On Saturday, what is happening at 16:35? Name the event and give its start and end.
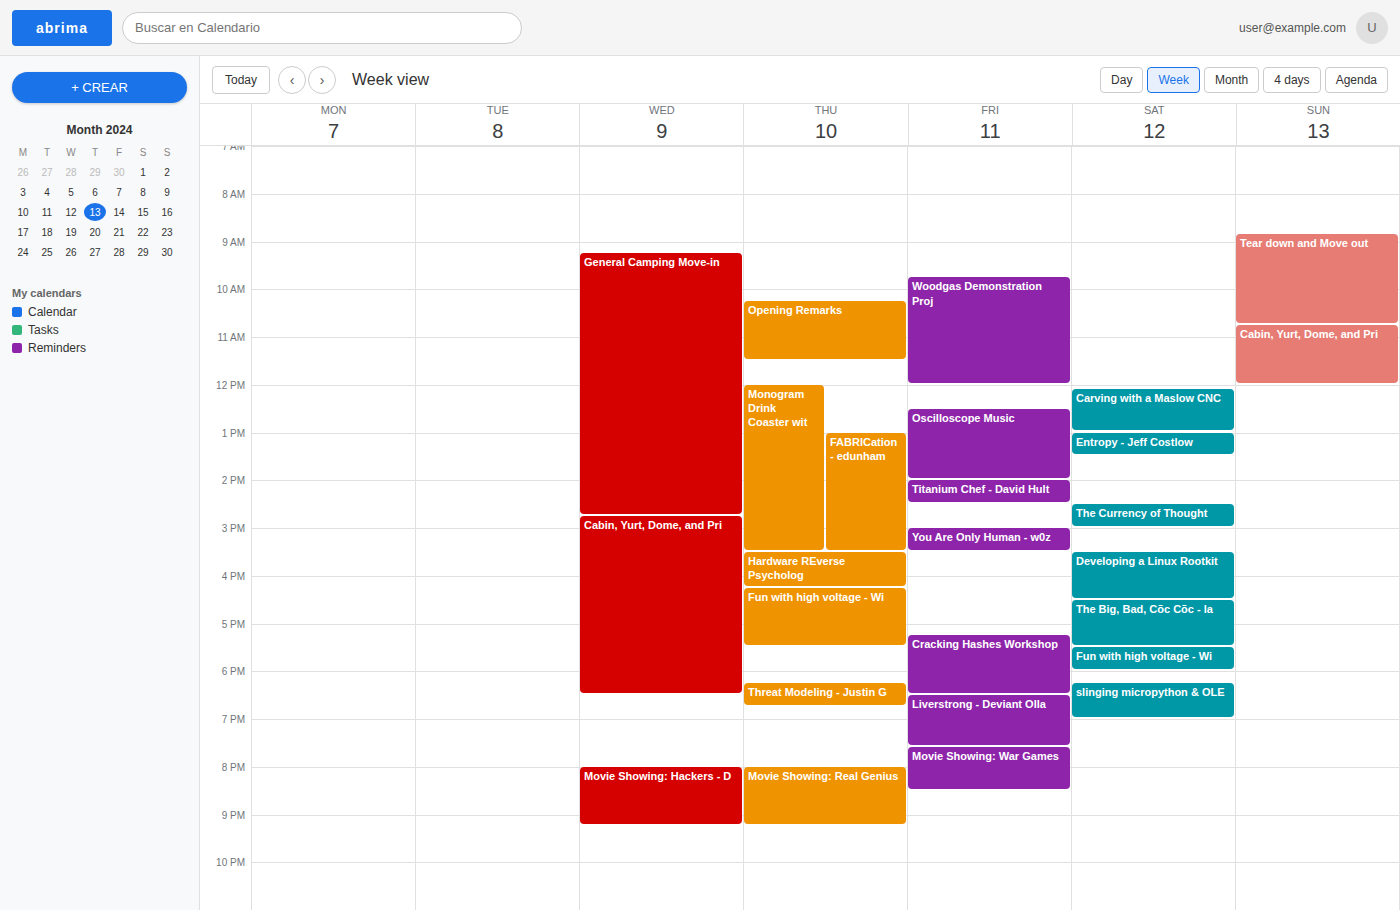
"The Big, Bad, Cõc Cõc - la", 16:30 to 17:30